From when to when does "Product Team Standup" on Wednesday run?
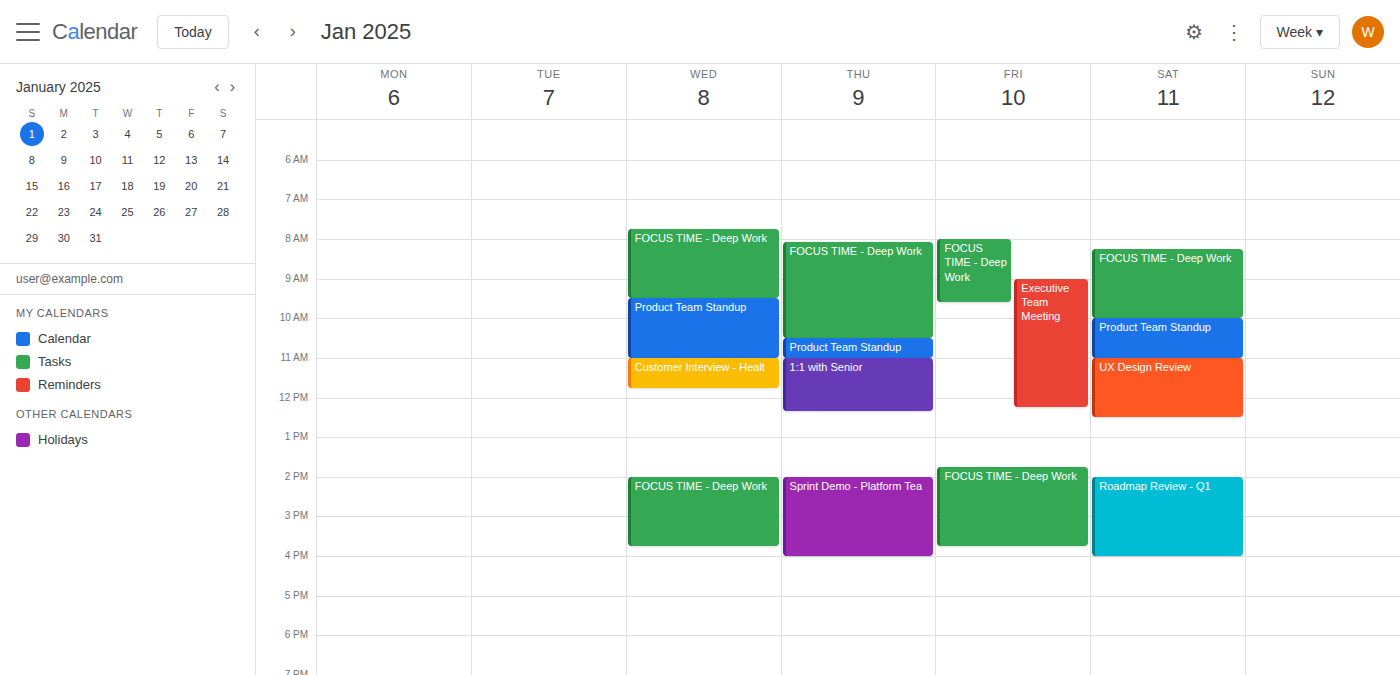
9:30 AM to 11:00 AM